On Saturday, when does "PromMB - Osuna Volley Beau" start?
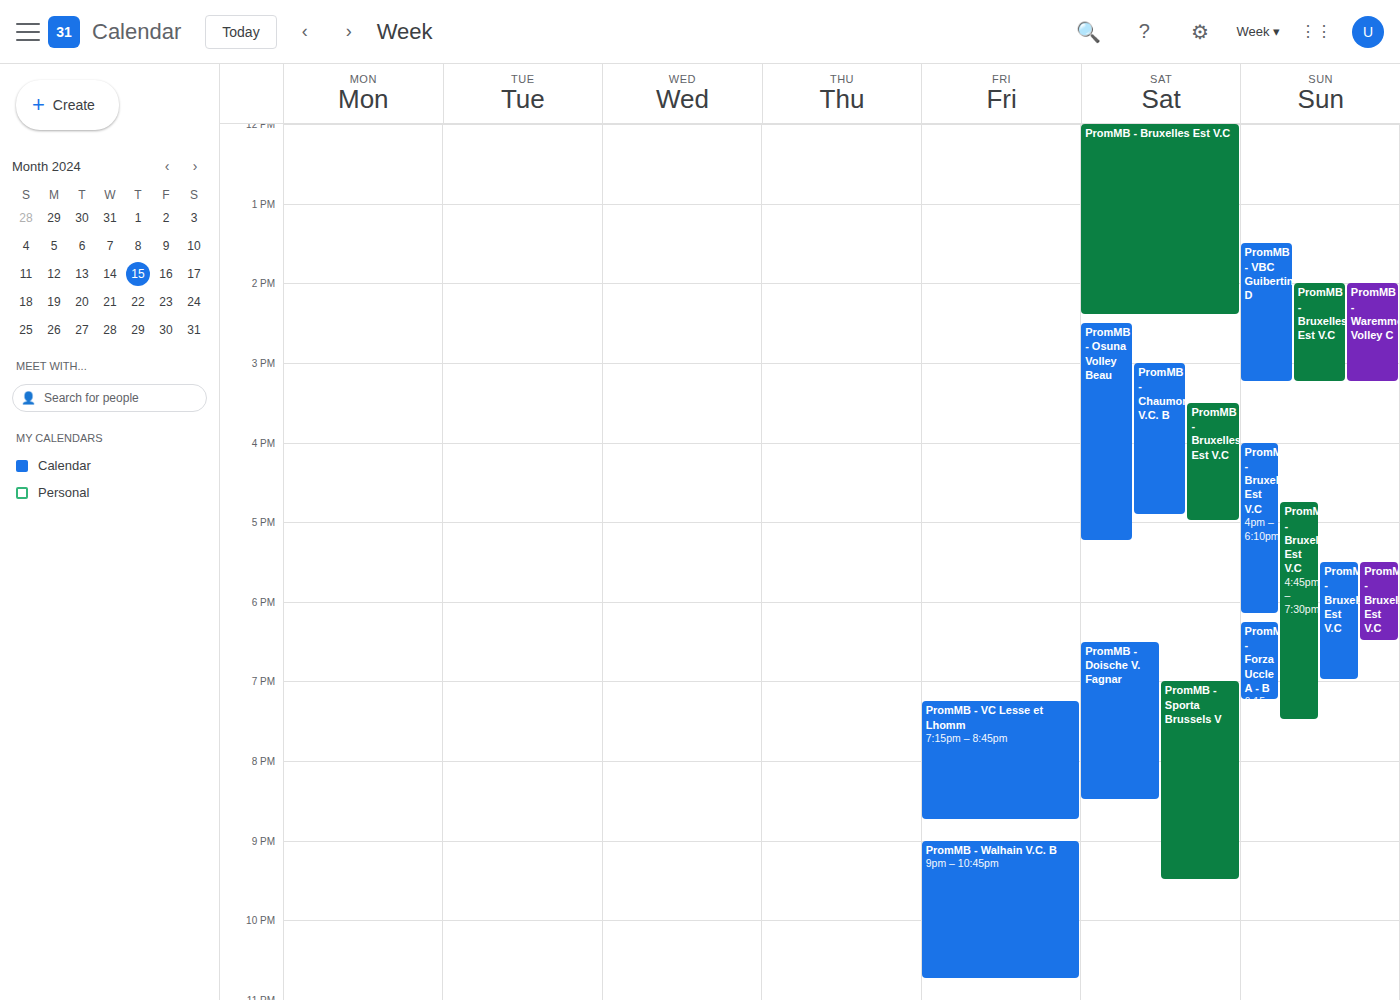
2:30 PM